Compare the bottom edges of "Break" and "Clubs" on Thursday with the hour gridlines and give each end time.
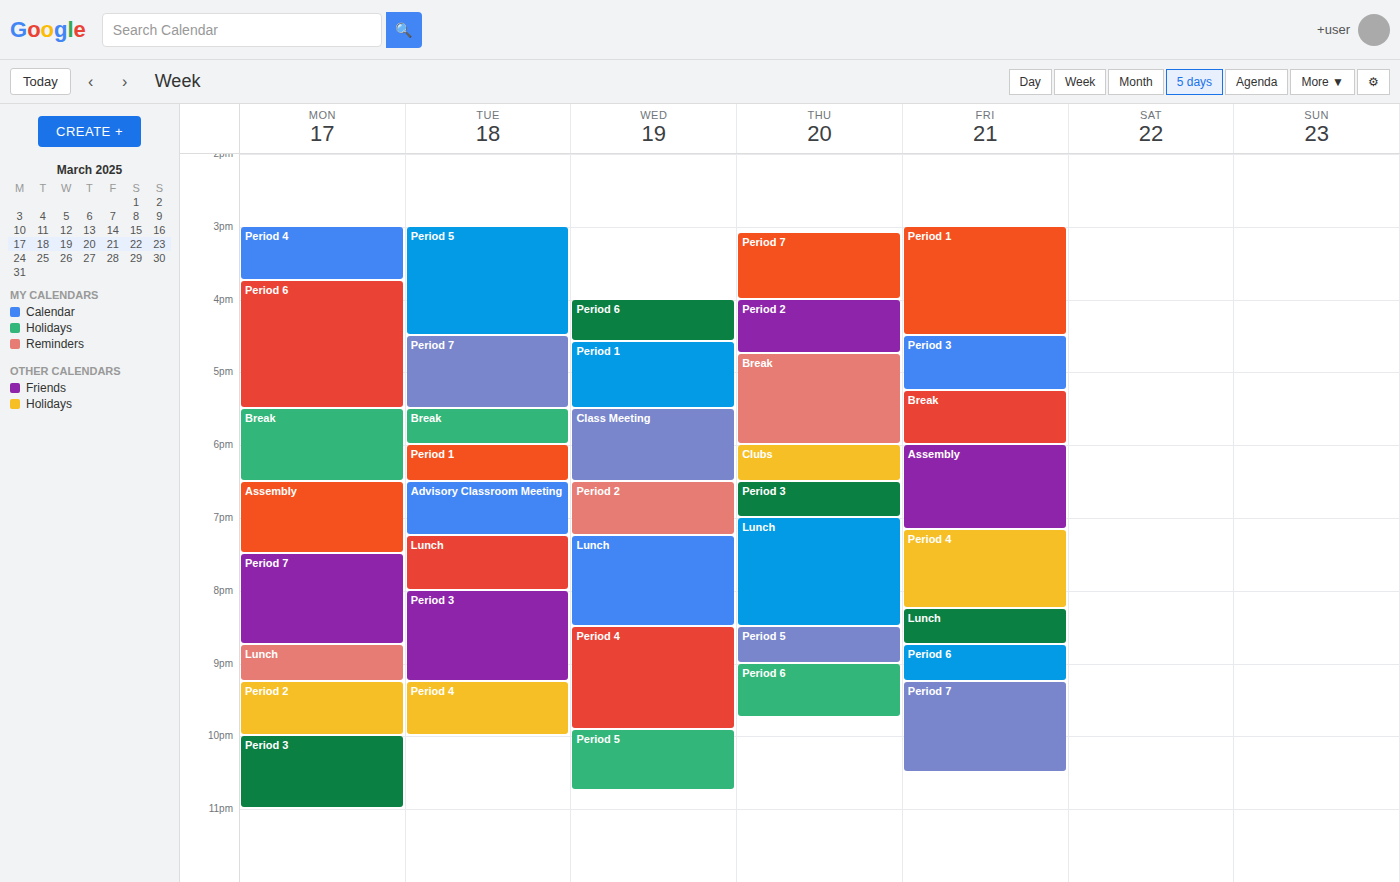
"Break": 6:00 PM, exactly on the 6 PM line. "Clubs": 6:30 PM, halfway between the 6 PM and 7 PM lines.